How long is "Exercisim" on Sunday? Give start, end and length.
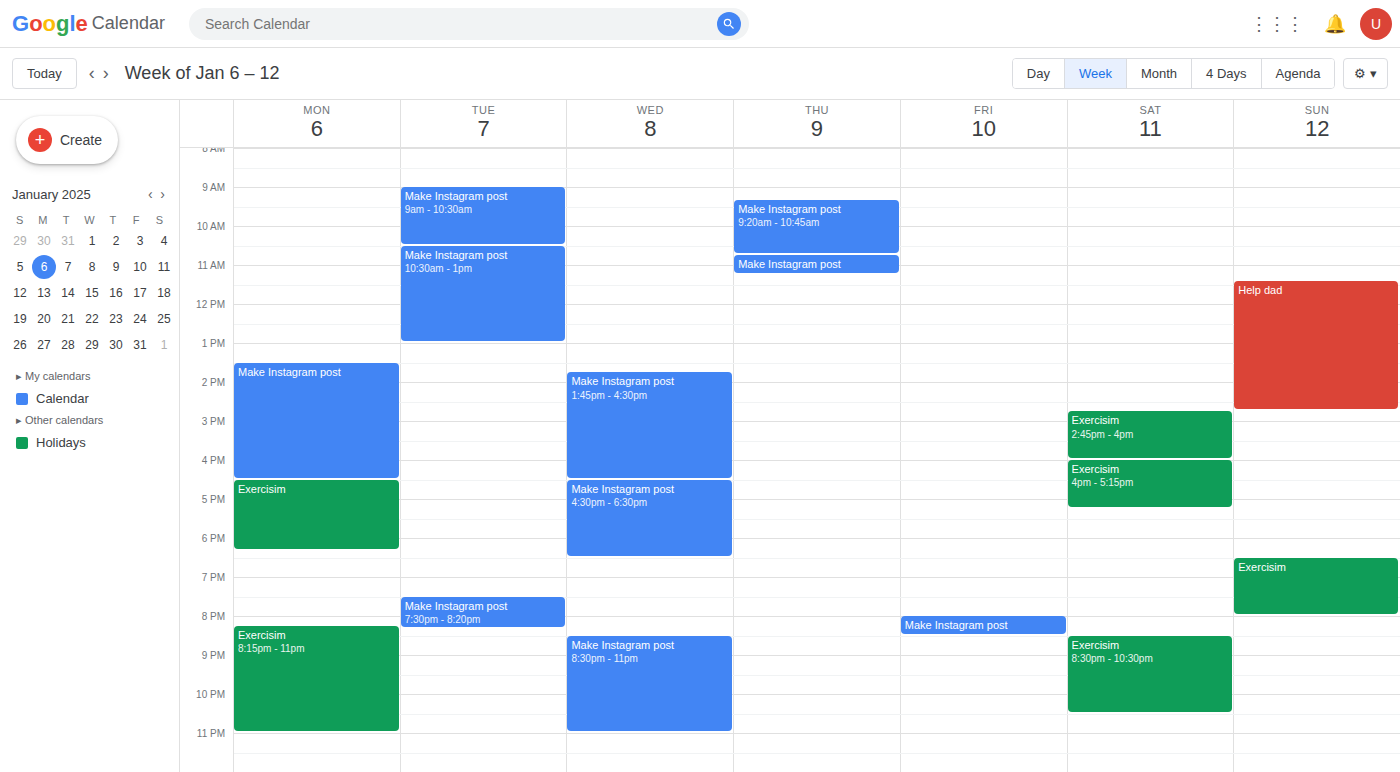
6:30 PM to 8:00 PM, 1 hour 30 minutes